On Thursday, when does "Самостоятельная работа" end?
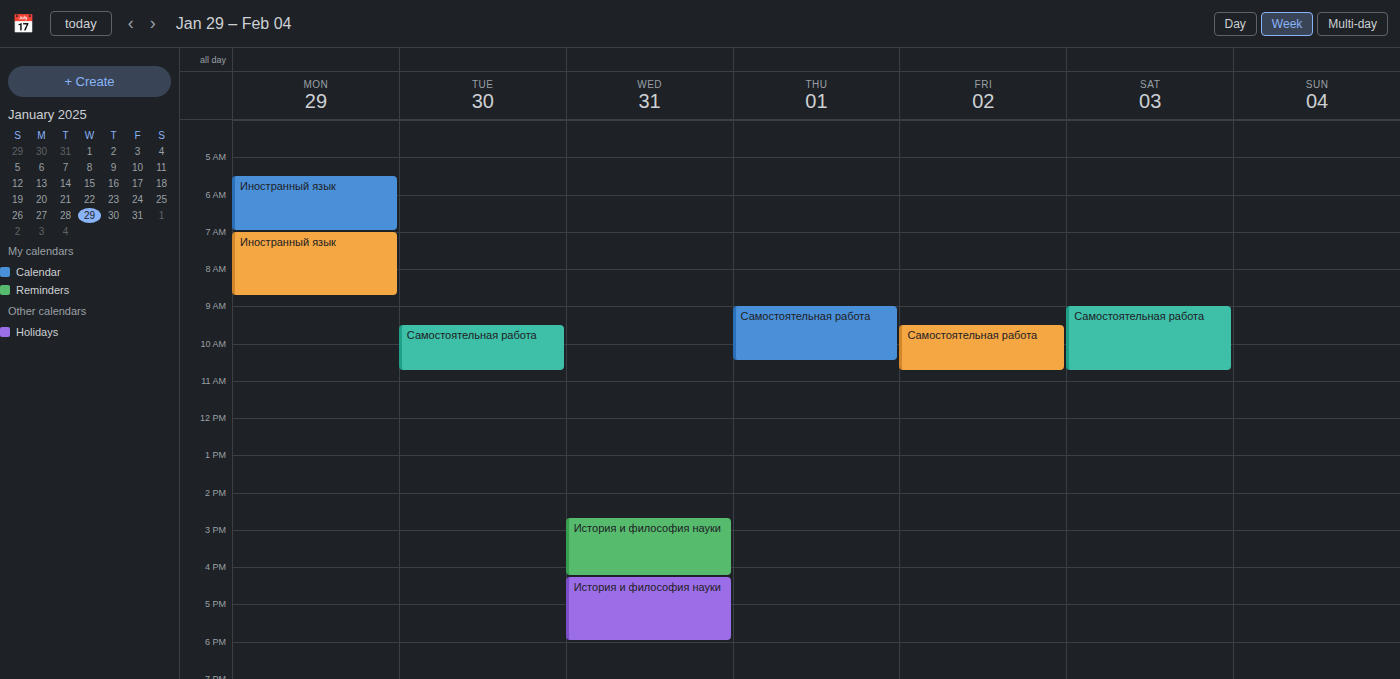
10:30 AM